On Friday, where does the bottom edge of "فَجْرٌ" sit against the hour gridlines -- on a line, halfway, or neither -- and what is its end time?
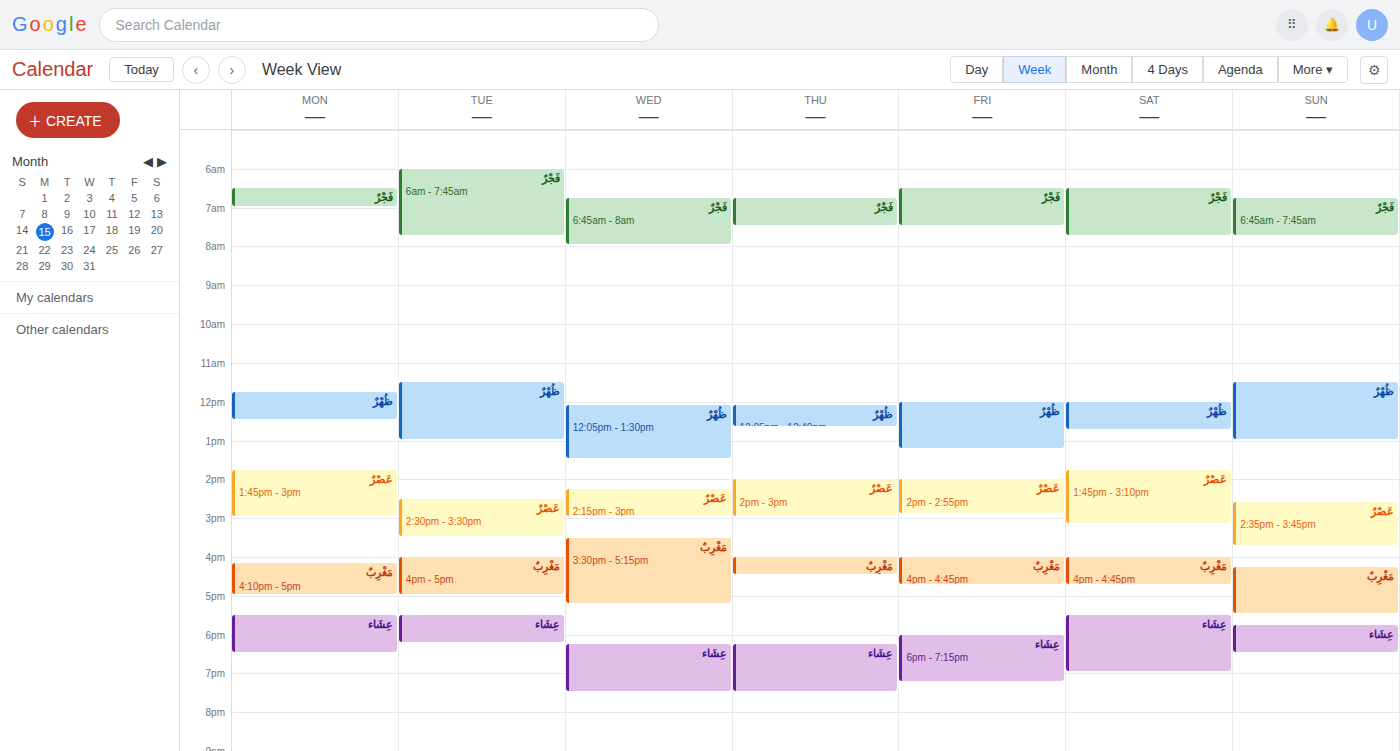
7:30 AM -- halfway between the 7 AM and 8 AM lines.